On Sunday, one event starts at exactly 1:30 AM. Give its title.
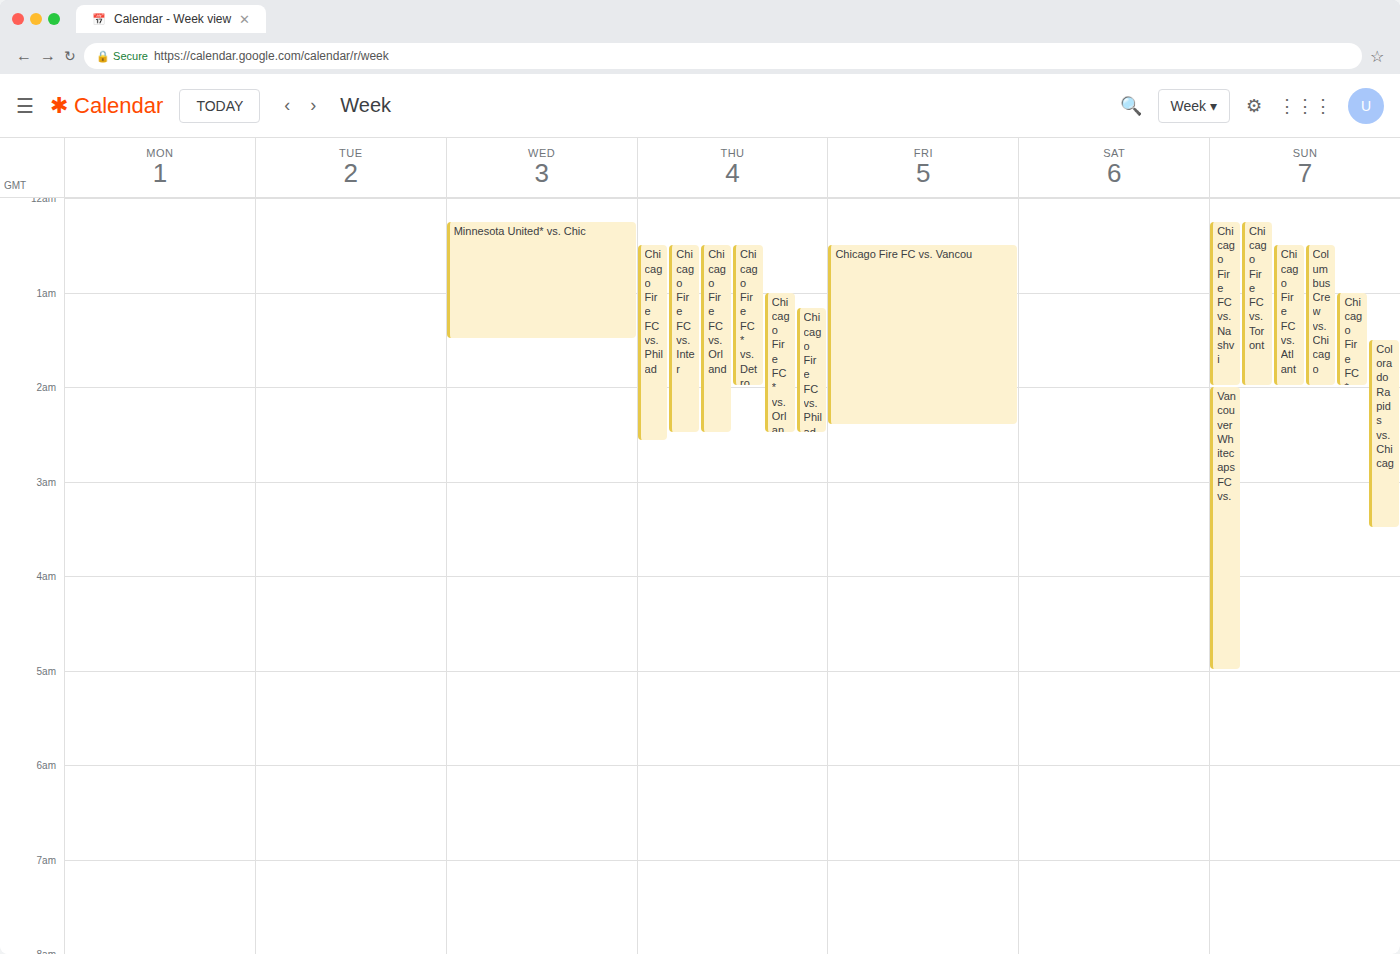
"Colorado Rapids vs. Chicag"